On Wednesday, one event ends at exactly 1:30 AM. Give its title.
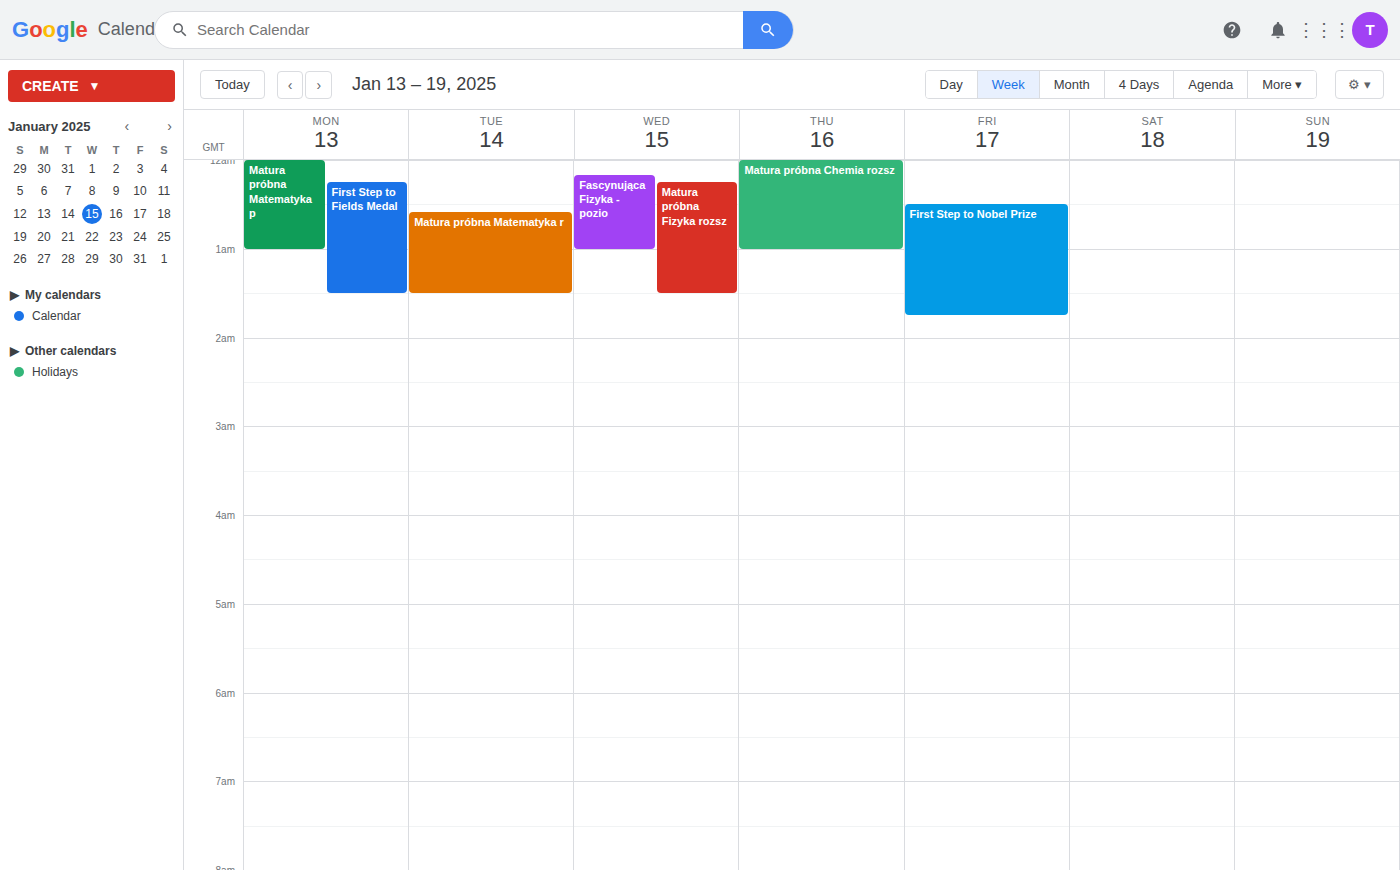
"Matura próbna Fizyka rozsz"